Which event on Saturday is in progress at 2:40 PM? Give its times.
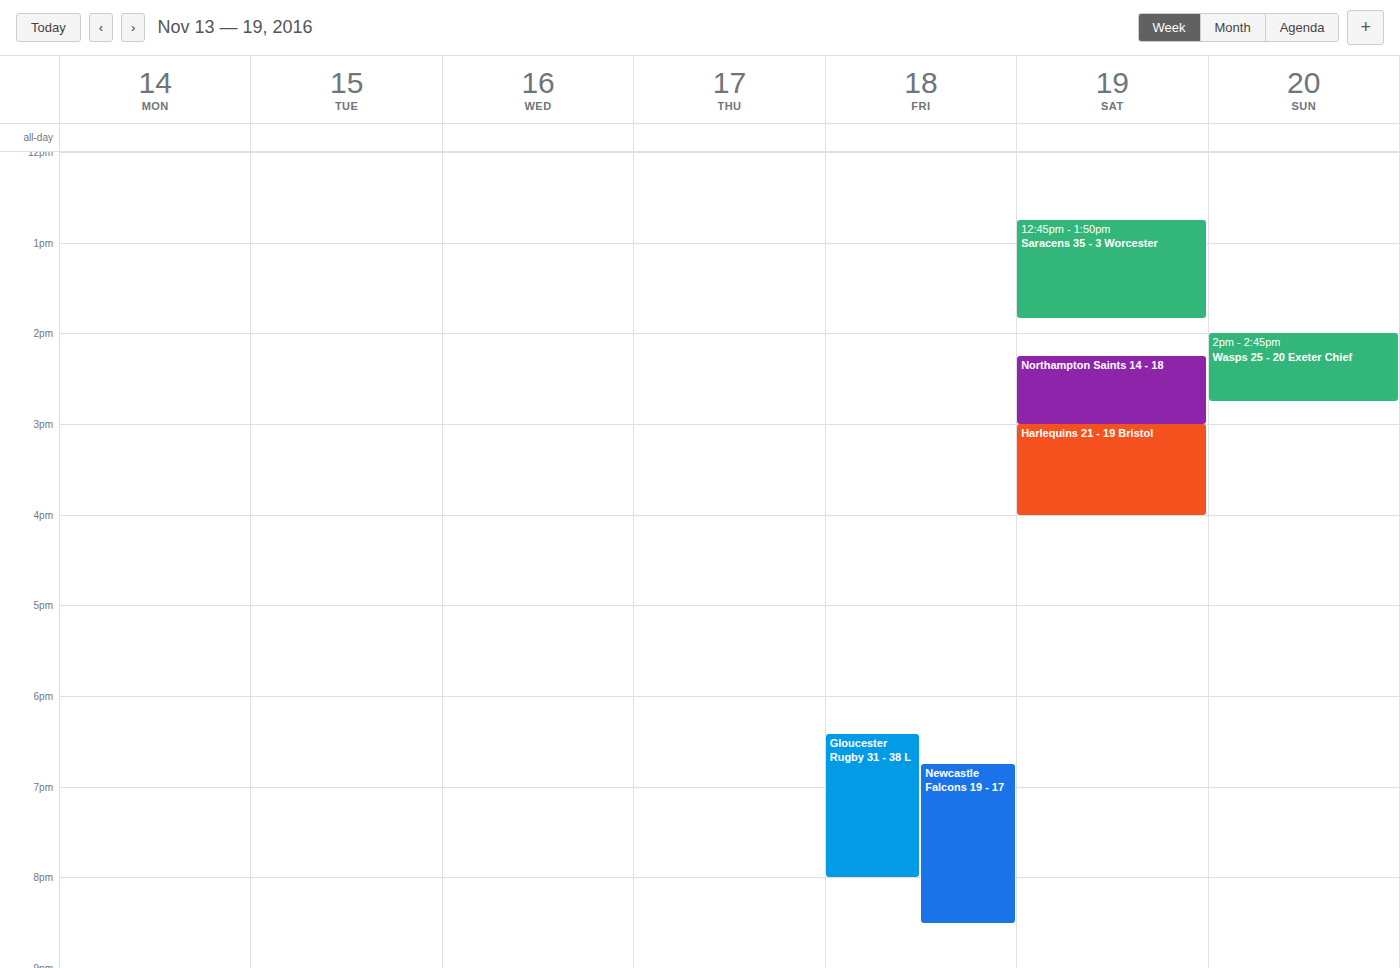
"Northampton Saints 14 - 18", 2:15 PM to 3:00 PM